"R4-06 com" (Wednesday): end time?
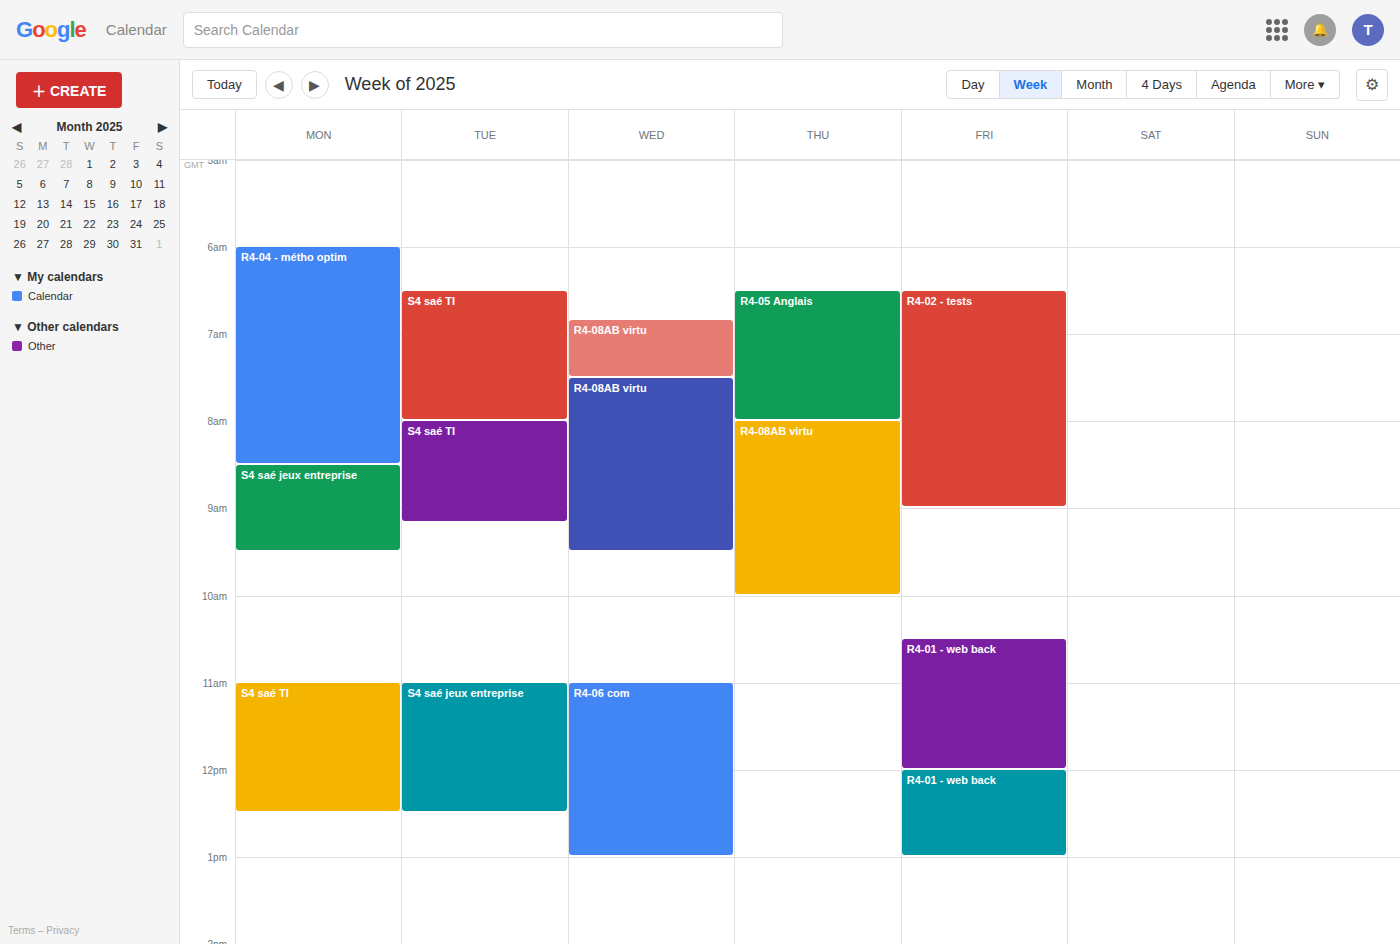
1:00 PM